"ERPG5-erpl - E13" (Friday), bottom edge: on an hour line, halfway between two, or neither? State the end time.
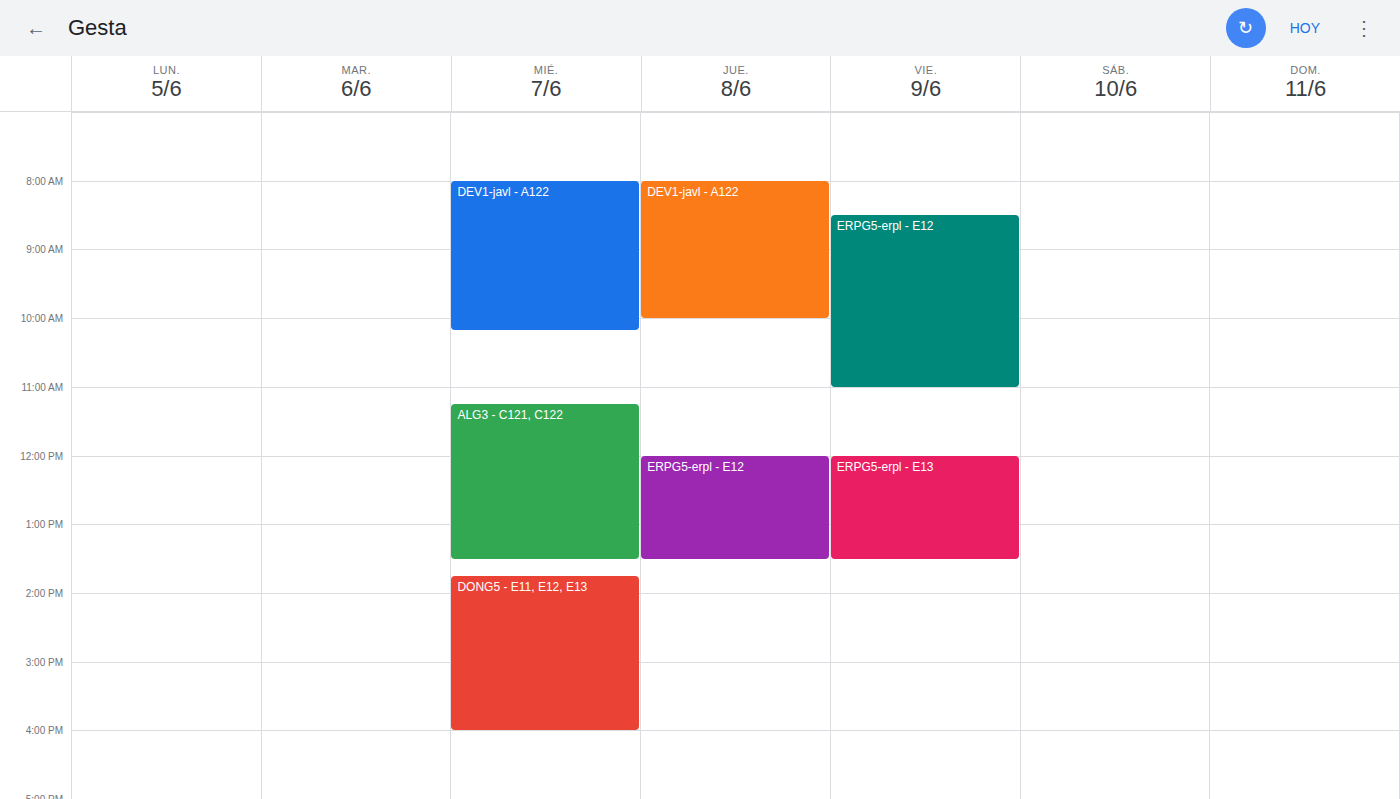
1:30 PM -- halfway between the 1 PM and 2 PM lines.